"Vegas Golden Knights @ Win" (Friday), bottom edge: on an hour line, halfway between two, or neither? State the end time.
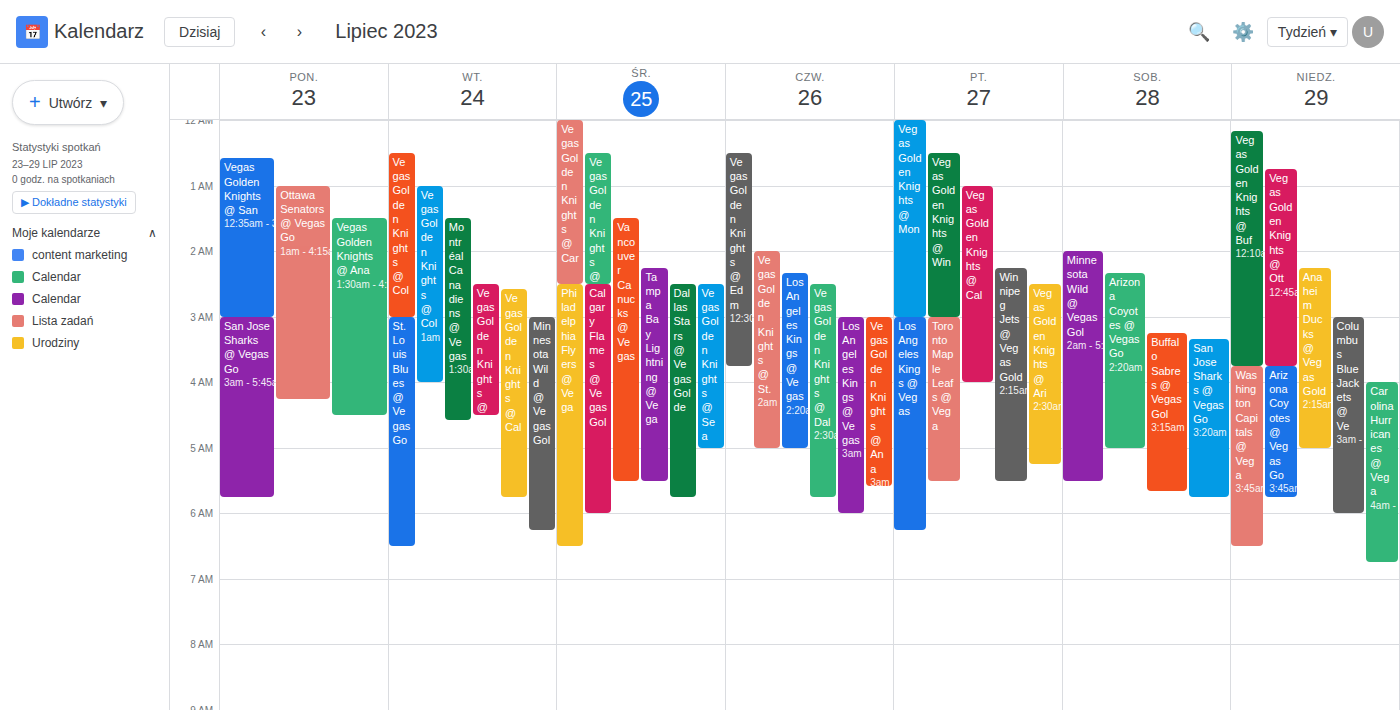
3:00 AM -- exactly on the 3 AM line.